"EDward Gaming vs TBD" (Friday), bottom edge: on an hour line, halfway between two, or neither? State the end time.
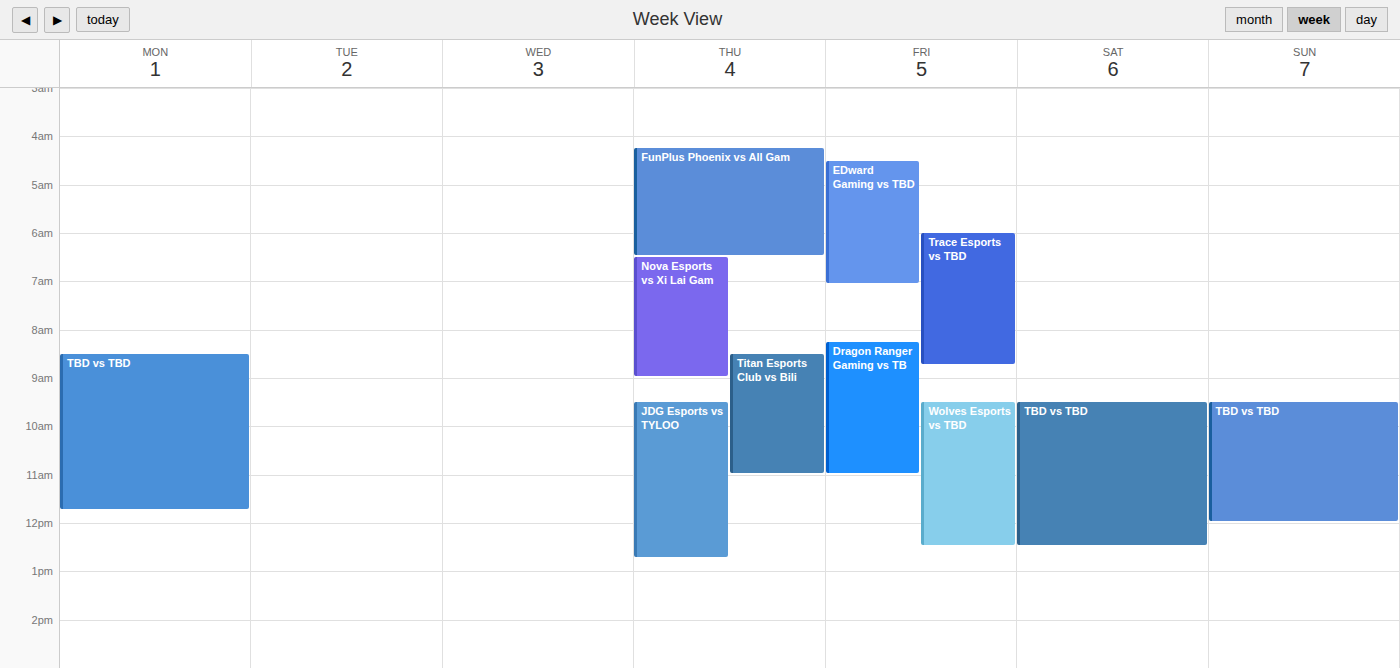
07:05 -- neither: 5 minutes below the 07:00 line and 55 minutes above the 08:00 line.